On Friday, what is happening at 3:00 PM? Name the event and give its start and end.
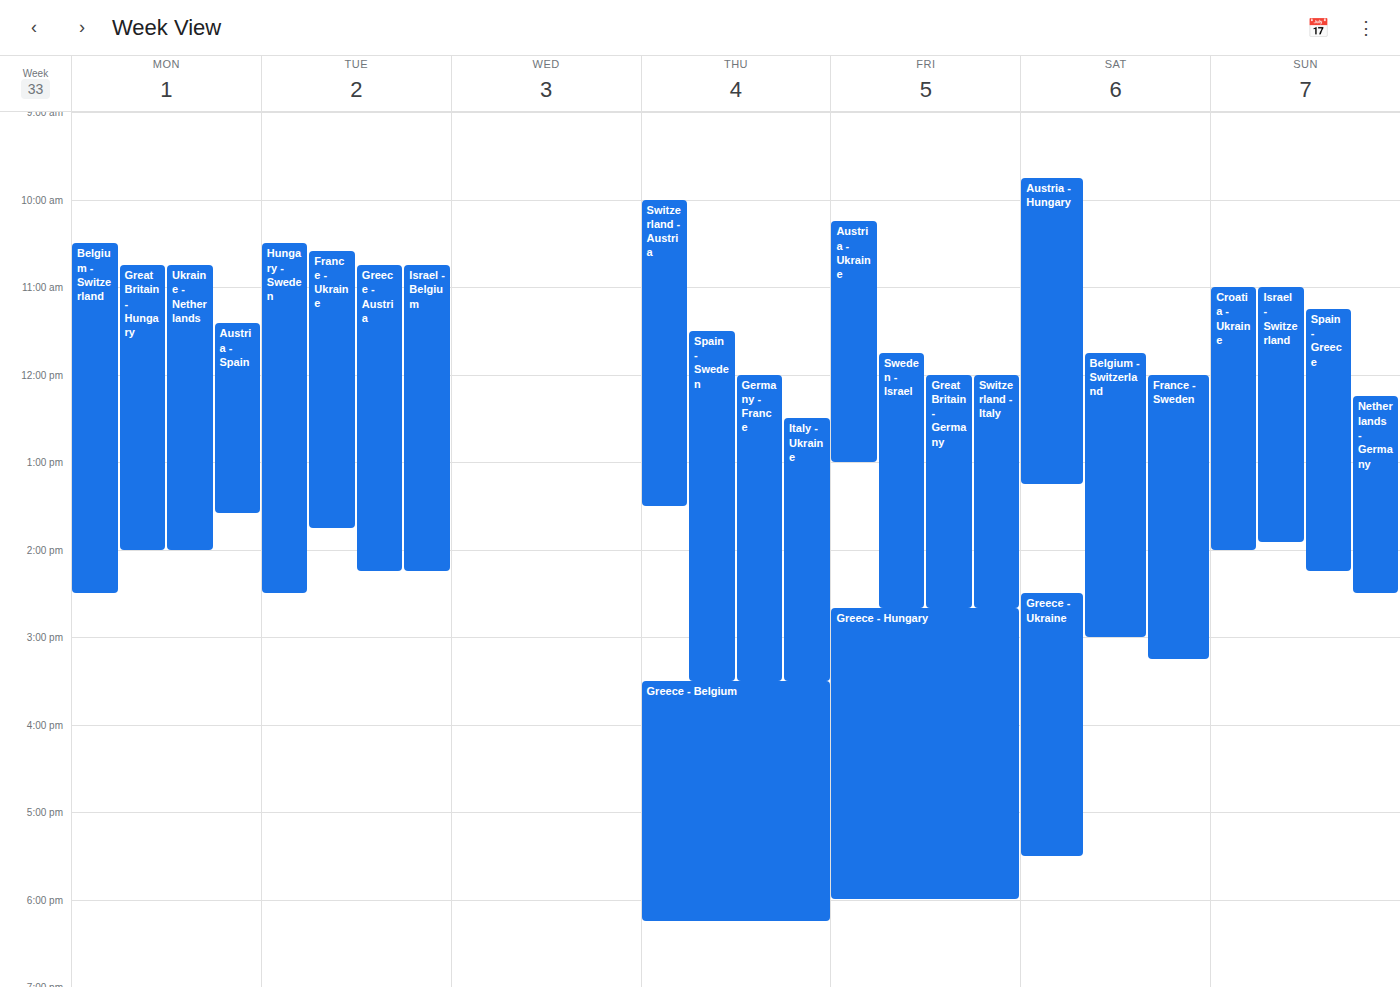
"Greece - Hungary", 2:40 PM to 6:00 PM